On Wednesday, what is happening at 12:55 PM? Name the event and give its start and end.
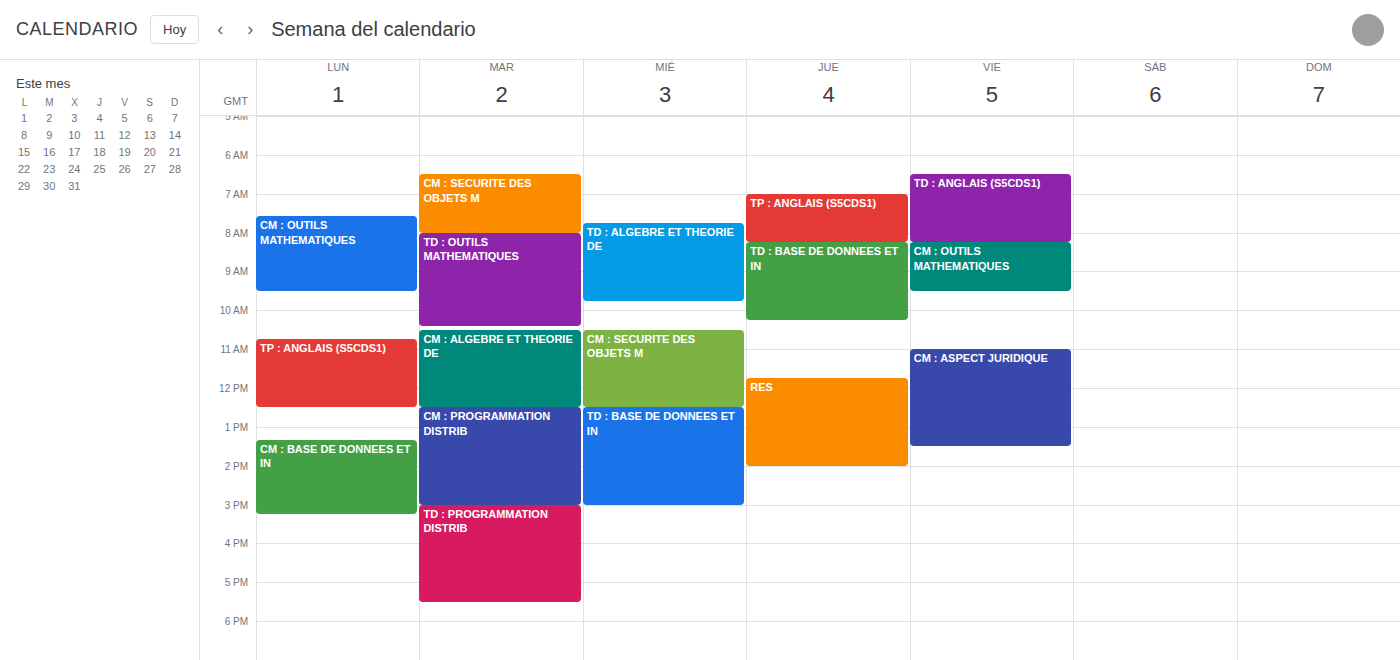
"TD : BASE DE DONNEES ET IN", 12:30 PM to 3:00 PM